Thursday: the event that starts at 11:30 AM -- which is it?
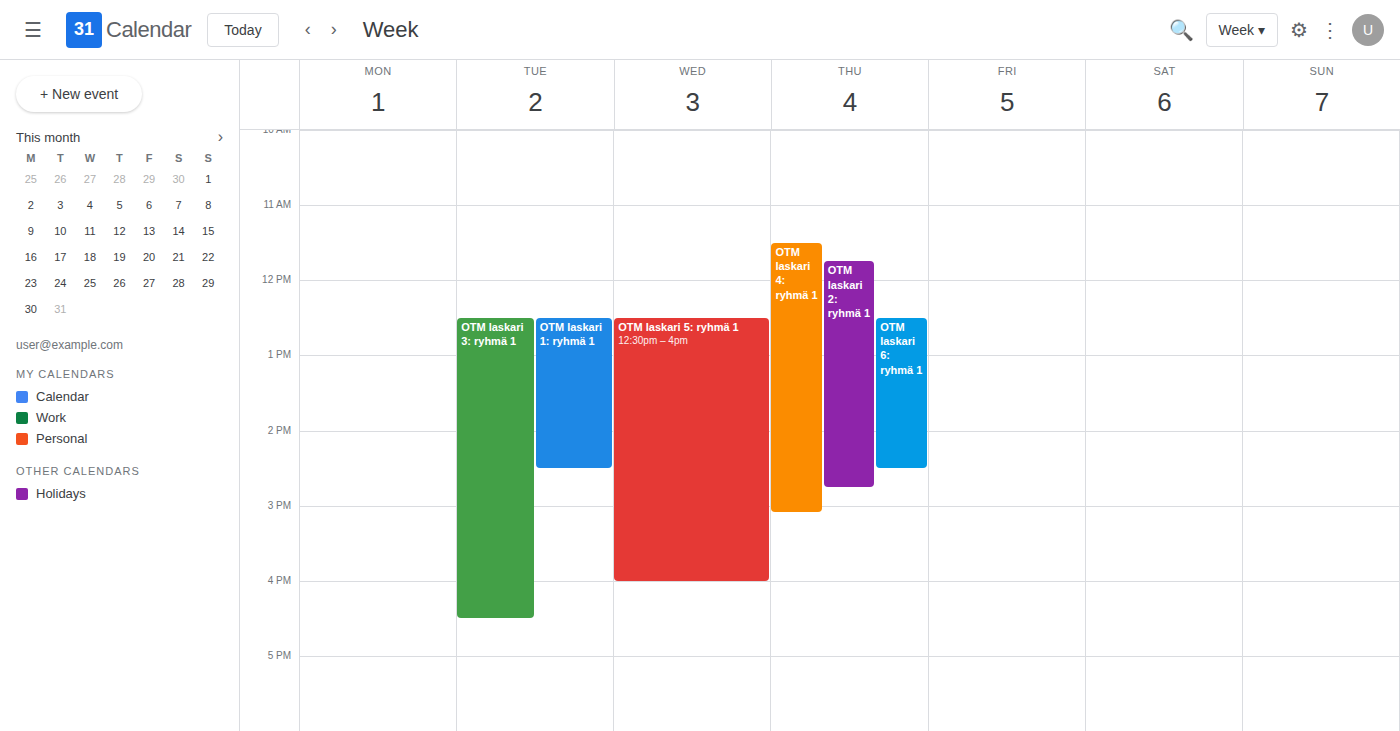
"OTM laskari 4: ryhmä 1"